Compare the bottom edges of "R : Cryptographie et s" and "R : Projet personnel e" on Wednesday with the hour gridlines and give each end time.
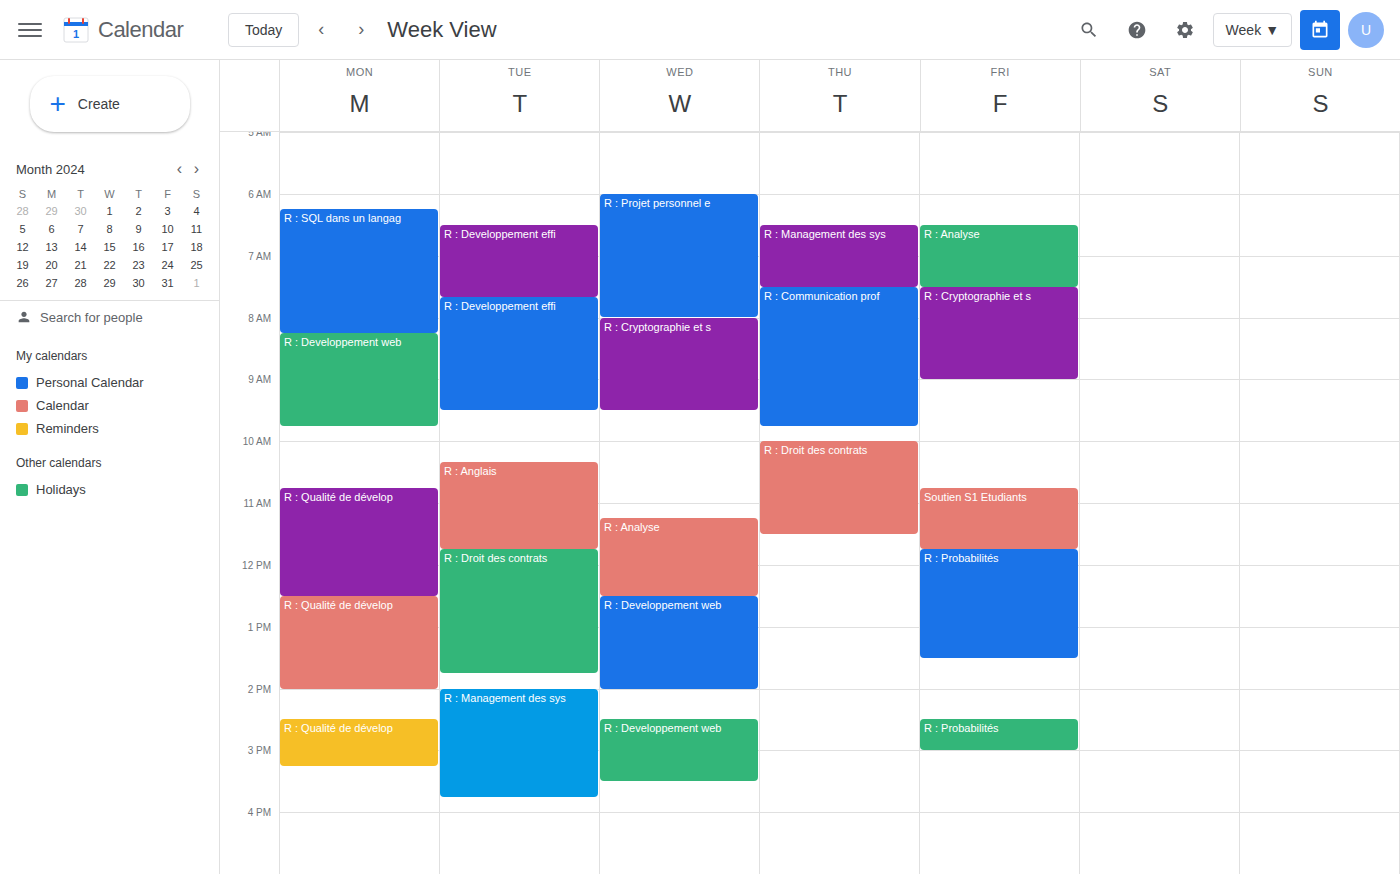
"R : Cryptographie et s": 9:30 AM, halfway between the 9 AM and 10 AM lines. "R : Projet personnel e": 8:00 AM, exactly on the 8 AM line.